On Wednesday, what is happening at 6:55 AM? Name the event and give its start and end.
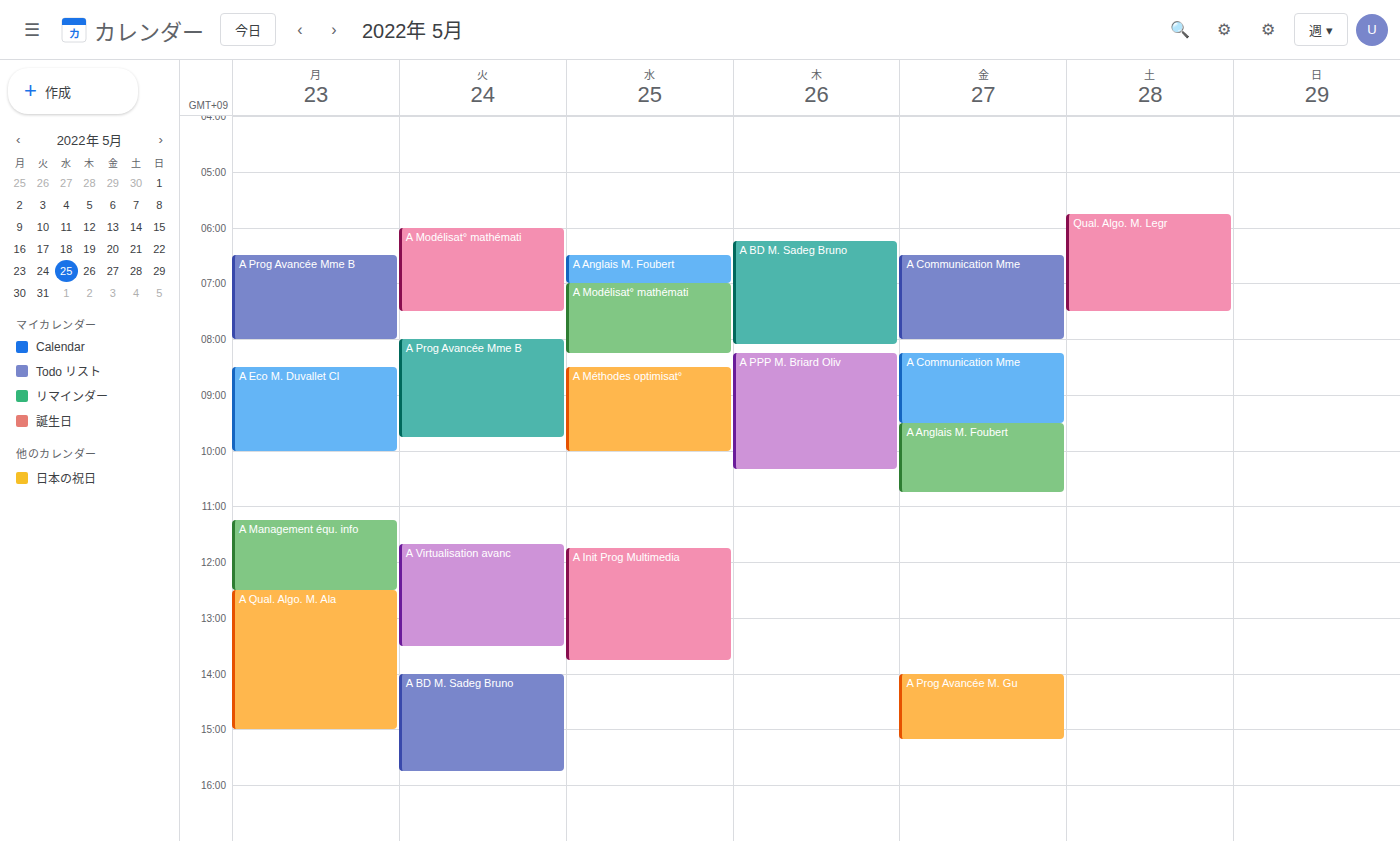
"A Anglais M. Foubert", 6:30 AM to 7:00 AM